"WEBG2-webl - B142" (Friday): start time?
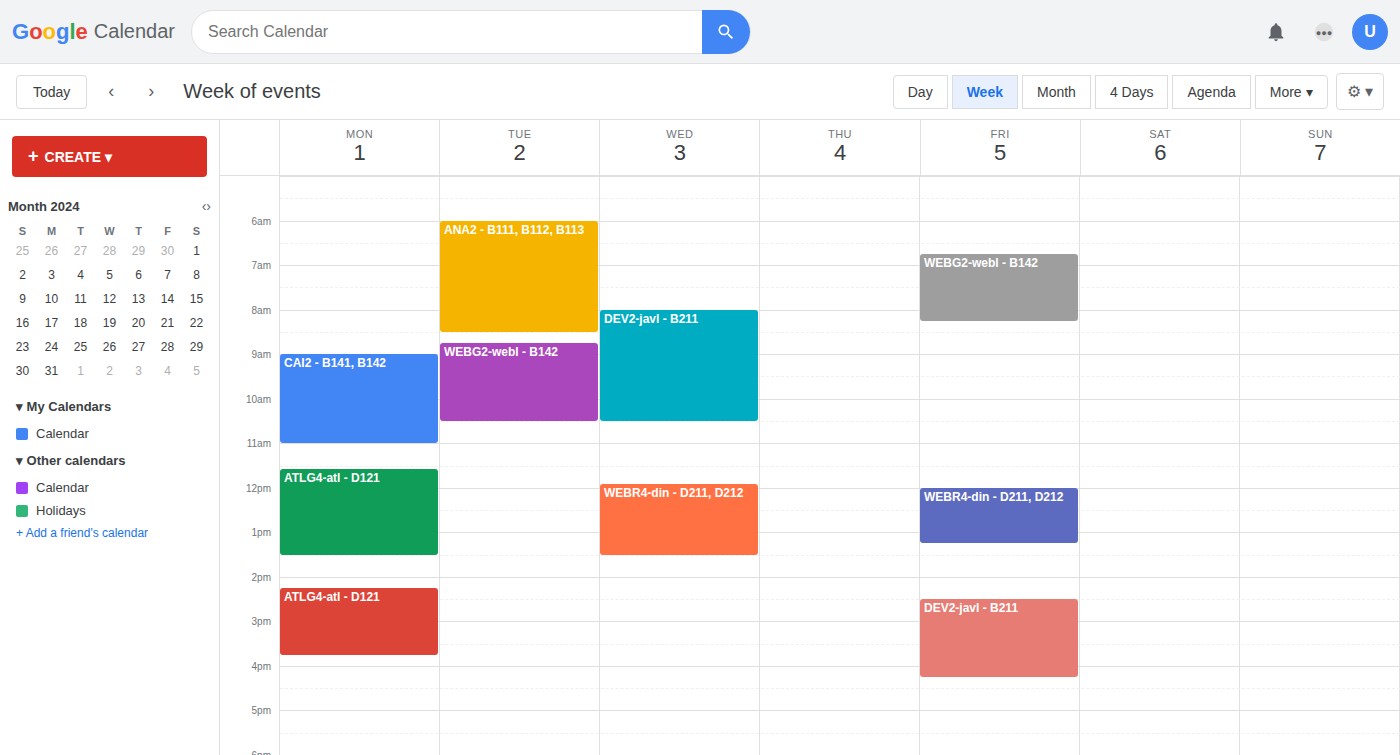
06:45